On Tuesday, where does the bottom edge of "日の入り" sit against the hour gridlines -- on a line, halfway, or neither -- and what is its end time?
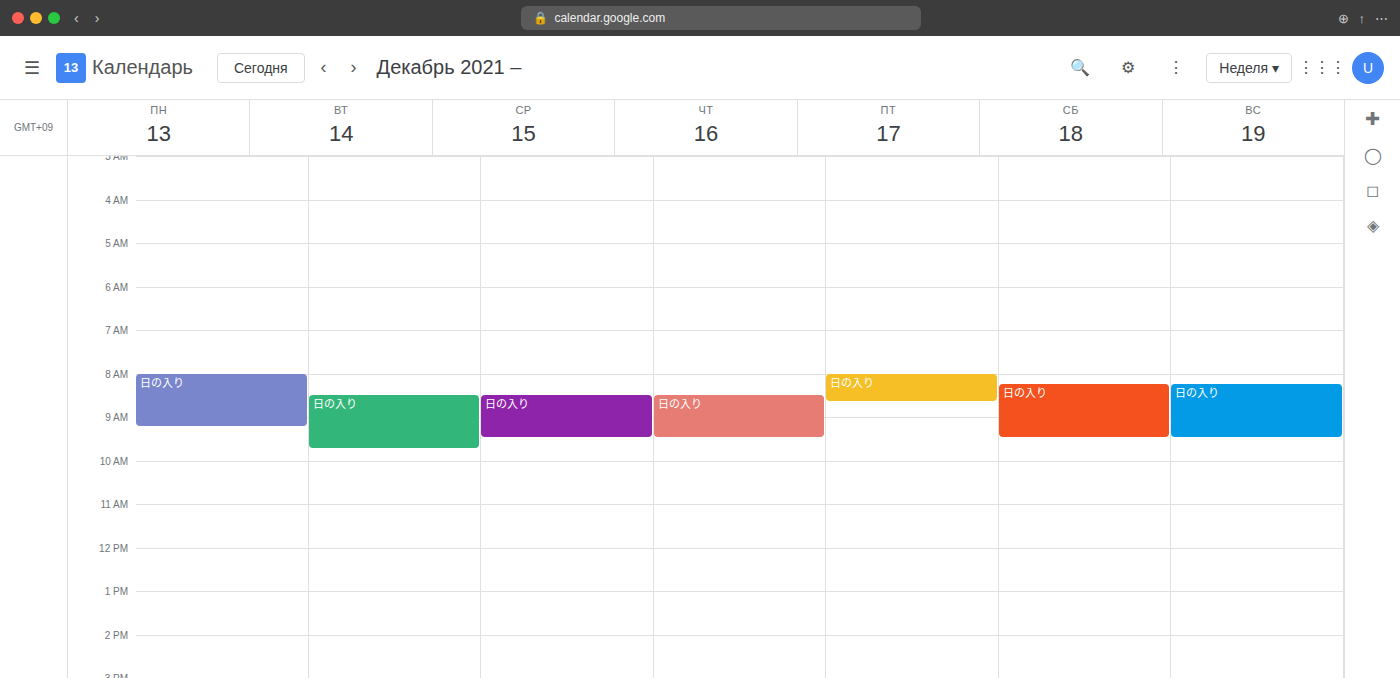
9:45 AM -- neither: three quarters of the way from the 9 AM line to the 10 AM line.